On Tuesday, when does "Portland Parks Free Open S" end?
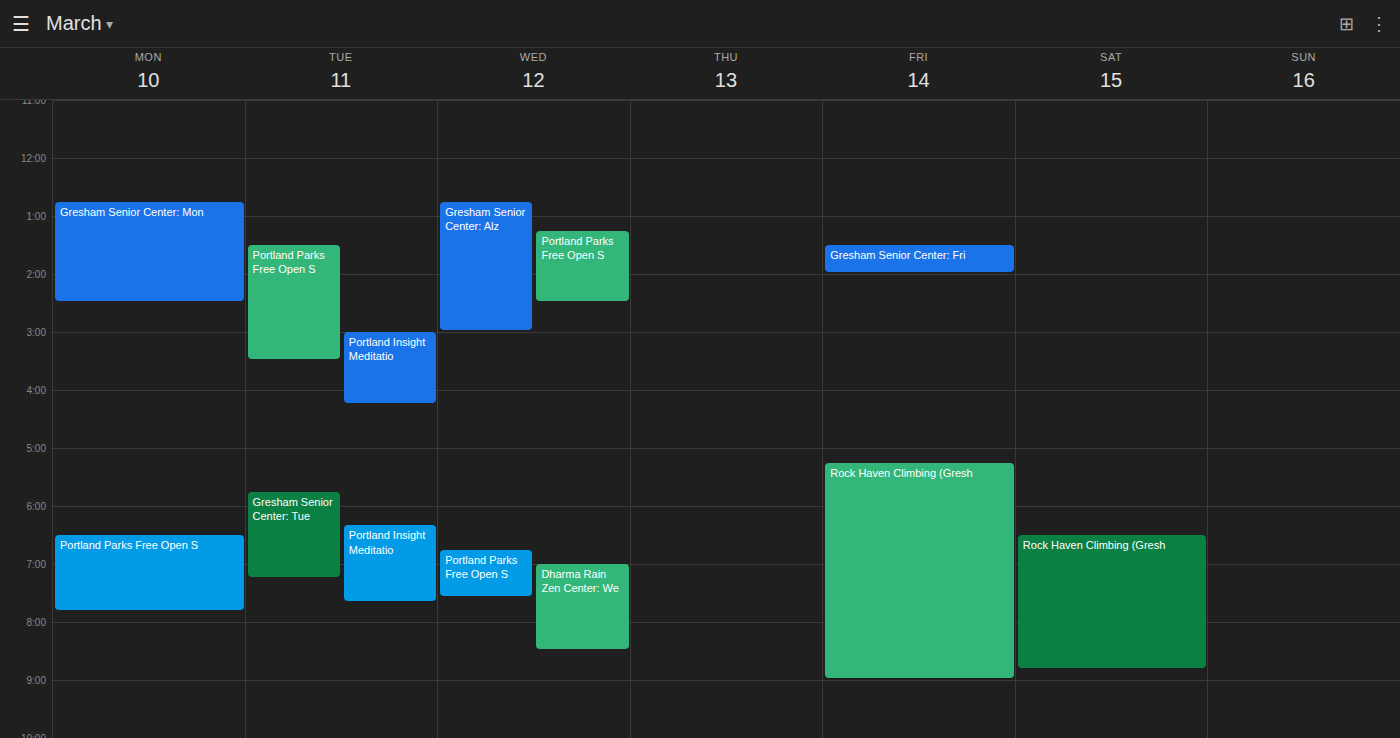
15:30